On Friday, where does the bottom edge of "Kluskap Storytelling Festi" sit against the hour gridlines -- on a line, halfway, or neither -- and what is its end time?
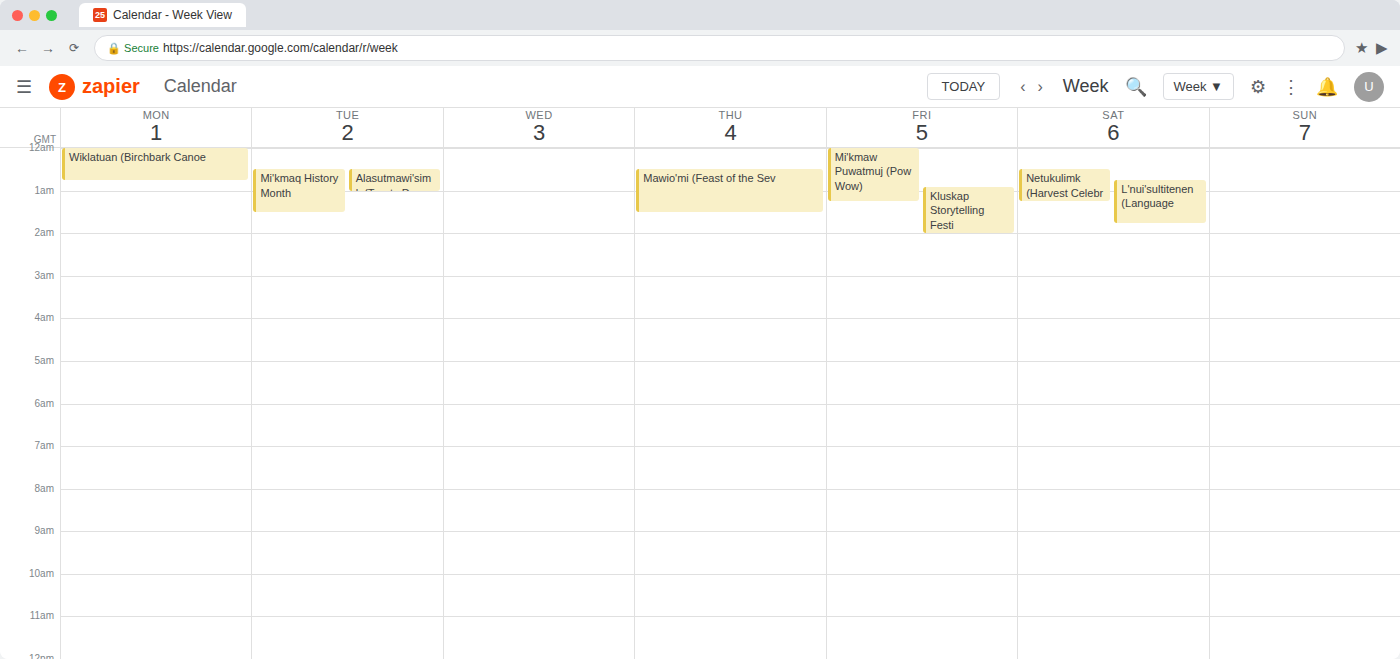
02:00 -- exactly on the 02:00 line.